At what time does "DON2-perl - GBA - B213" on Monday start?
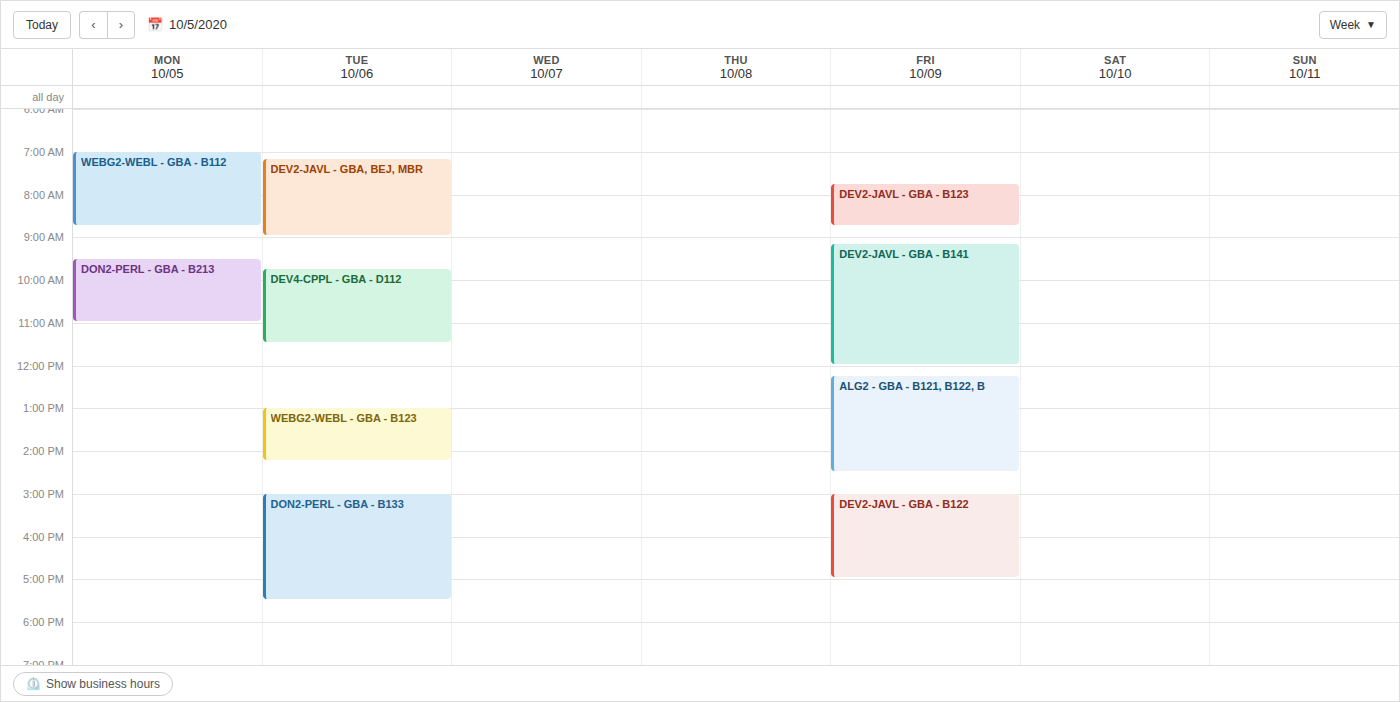
9:30 AM